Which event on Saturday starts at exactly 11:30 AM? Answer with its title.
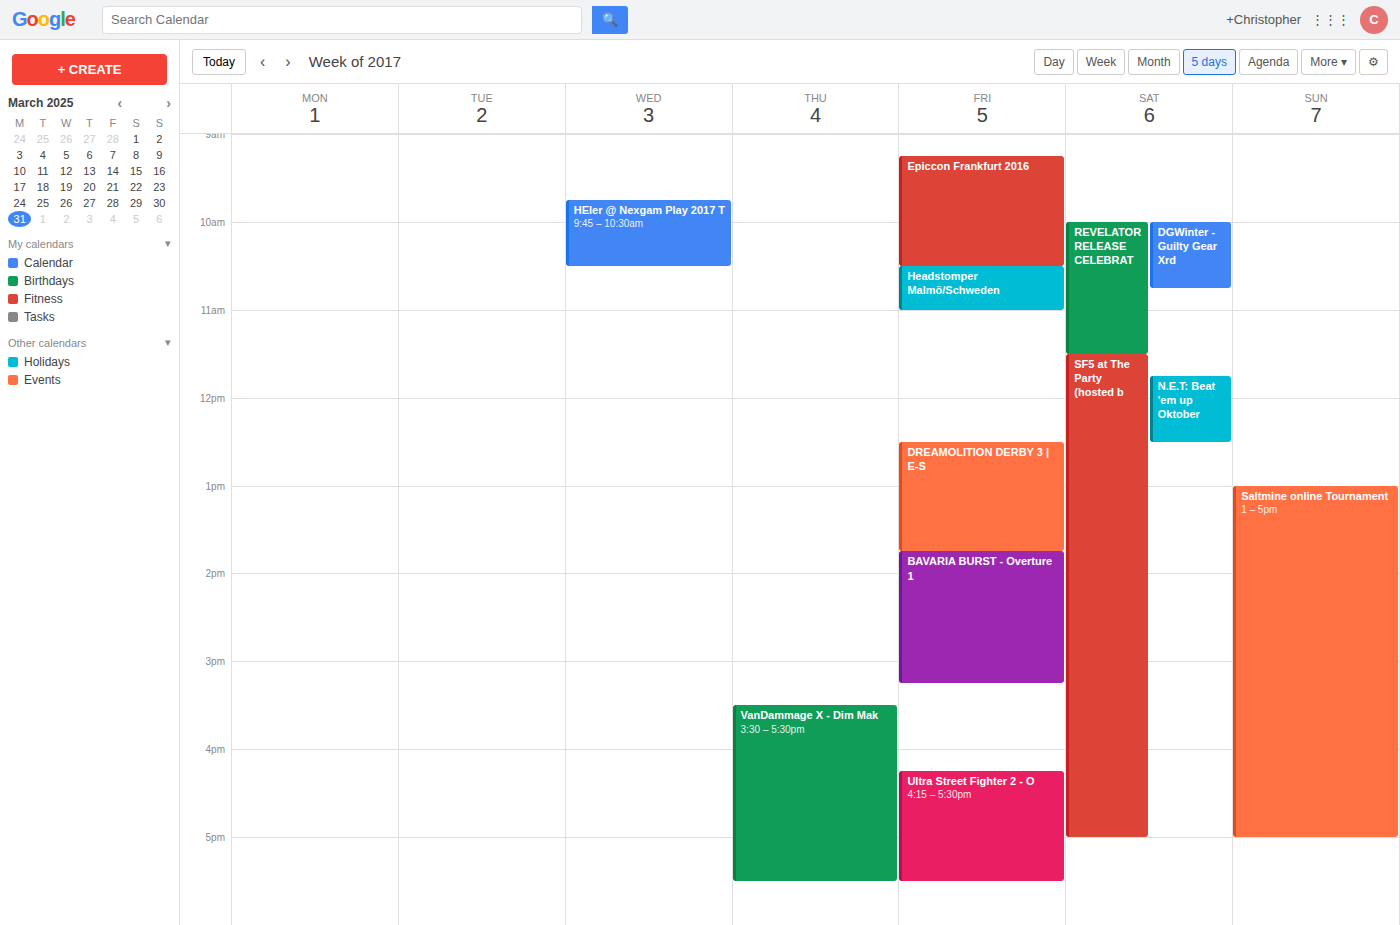
"SF5 at The Party (hosted b"